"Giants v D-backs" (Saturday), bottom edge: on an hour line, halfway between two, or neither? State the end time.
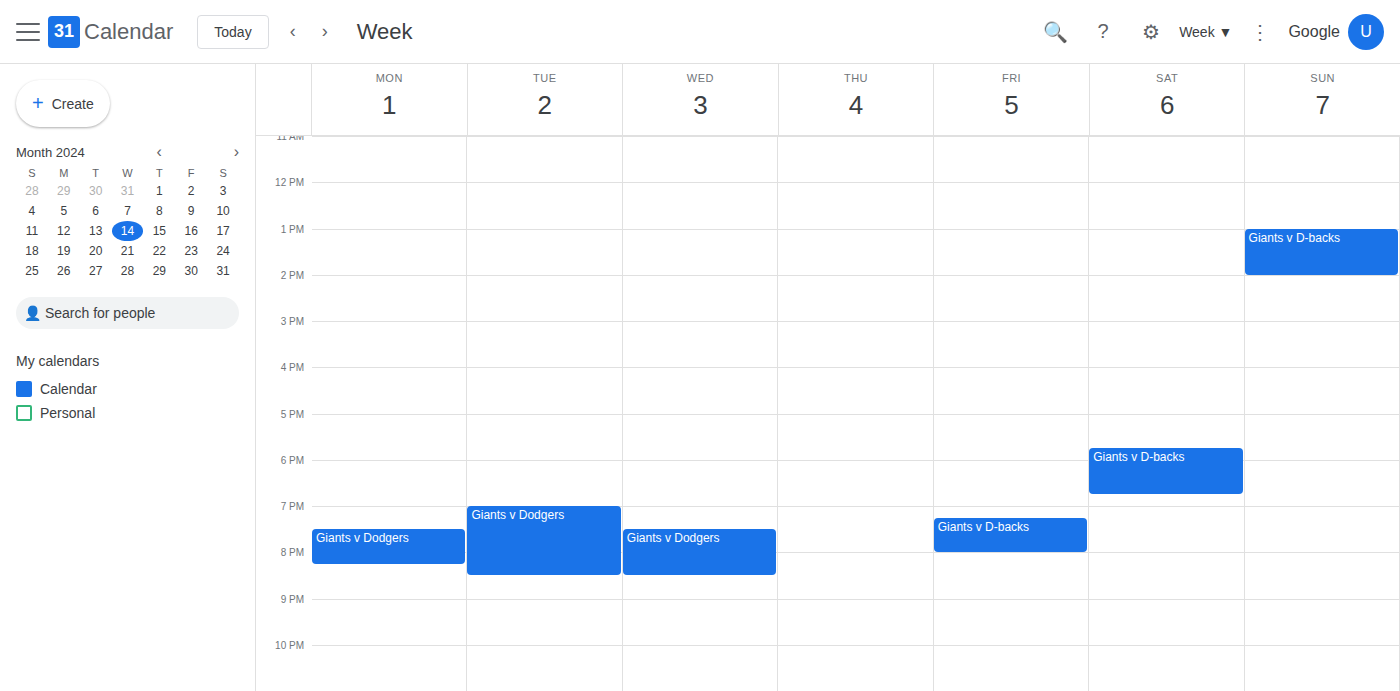
6:45 PM -- neither: three quarters of the way from the 6 PM line to the 7 PM line.